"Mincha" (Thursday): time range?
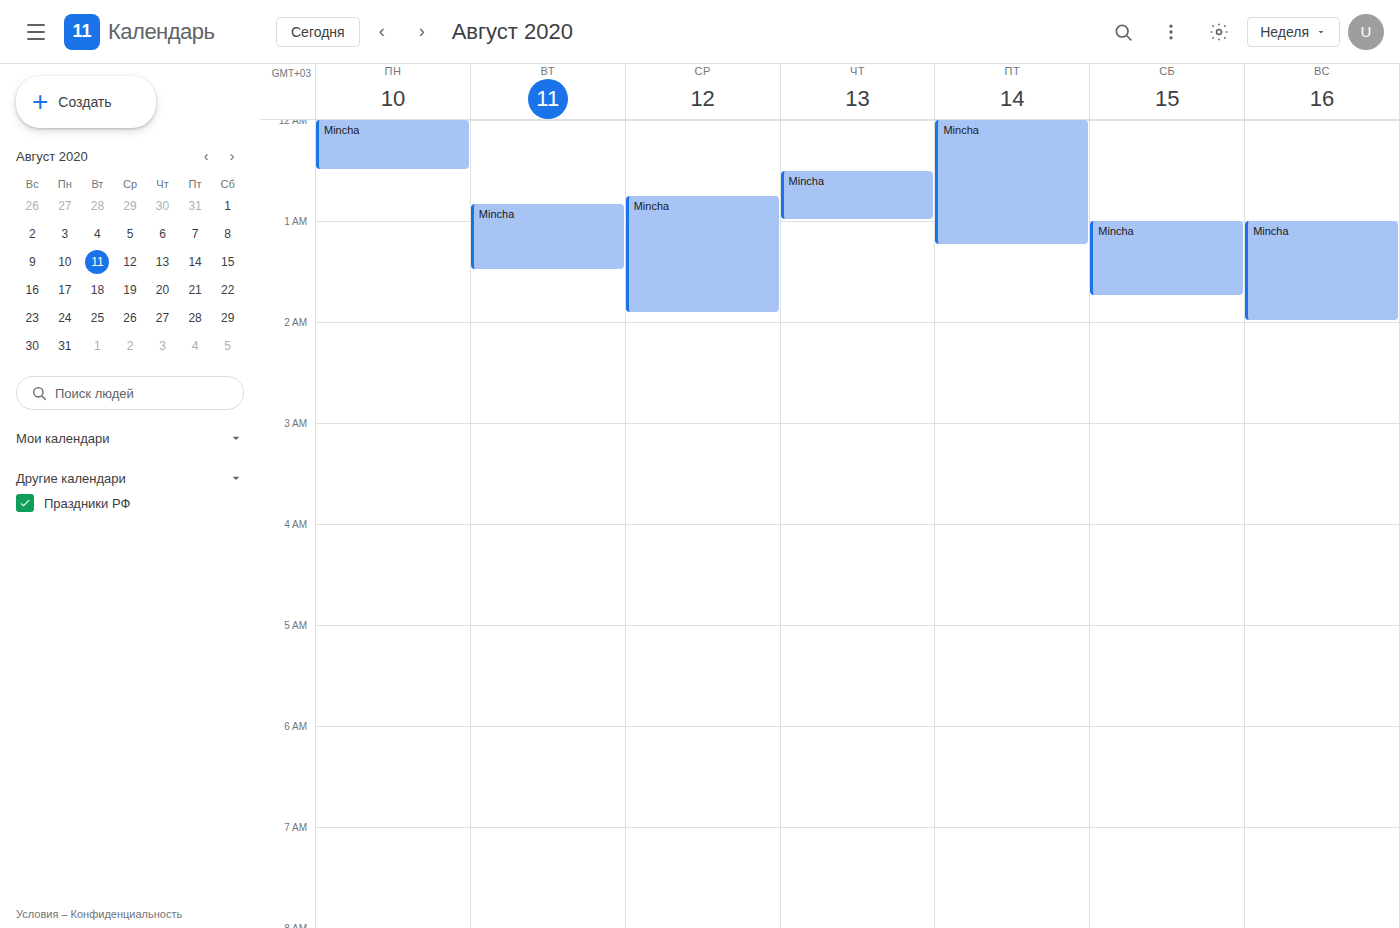
12:30 AM to 1:00 AM